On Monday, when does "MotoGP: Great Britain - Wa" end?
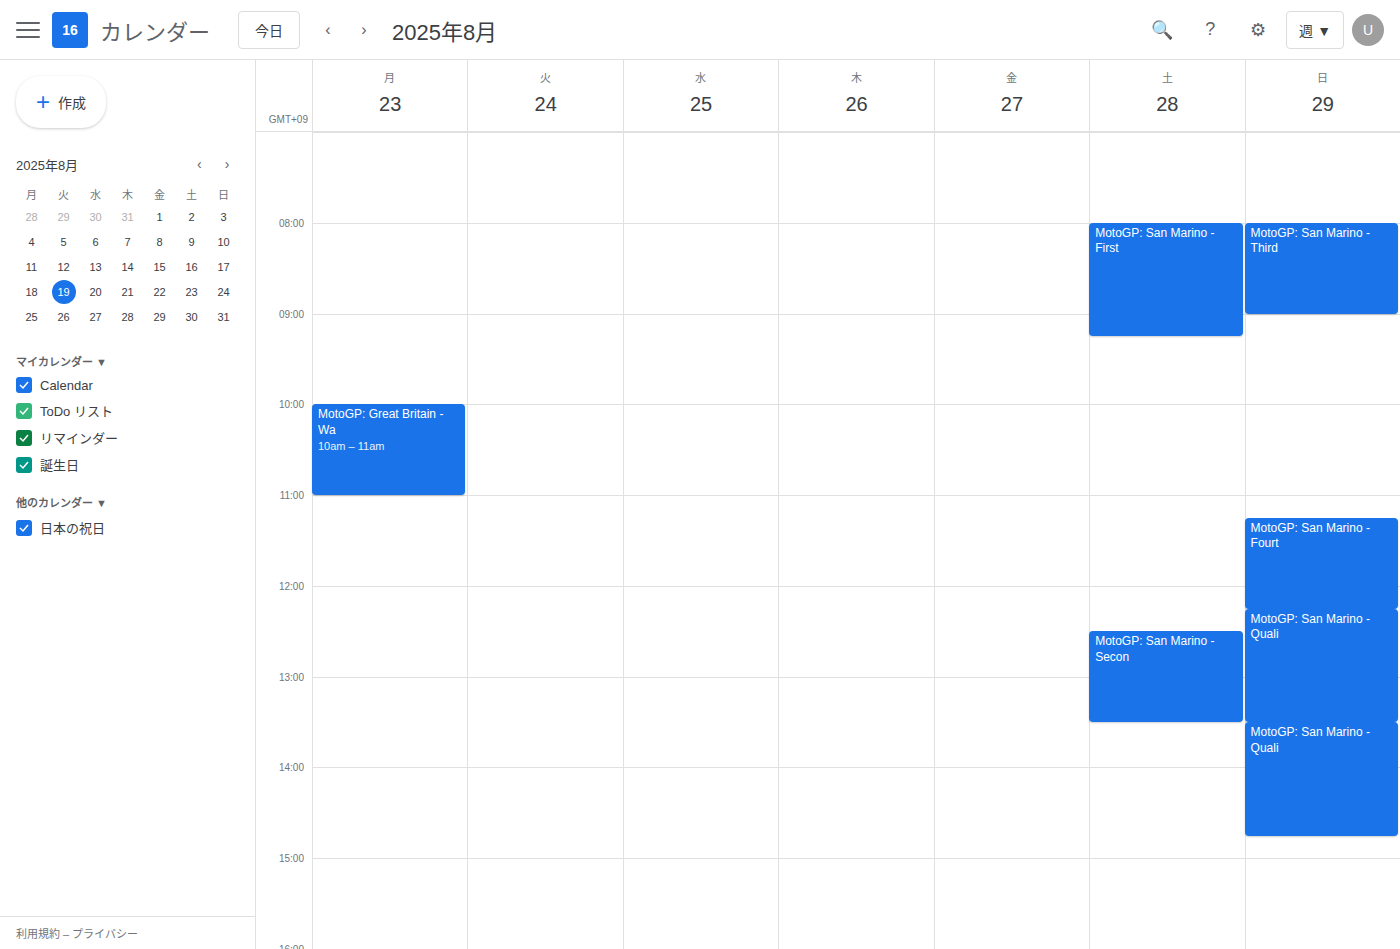
11:00 AM